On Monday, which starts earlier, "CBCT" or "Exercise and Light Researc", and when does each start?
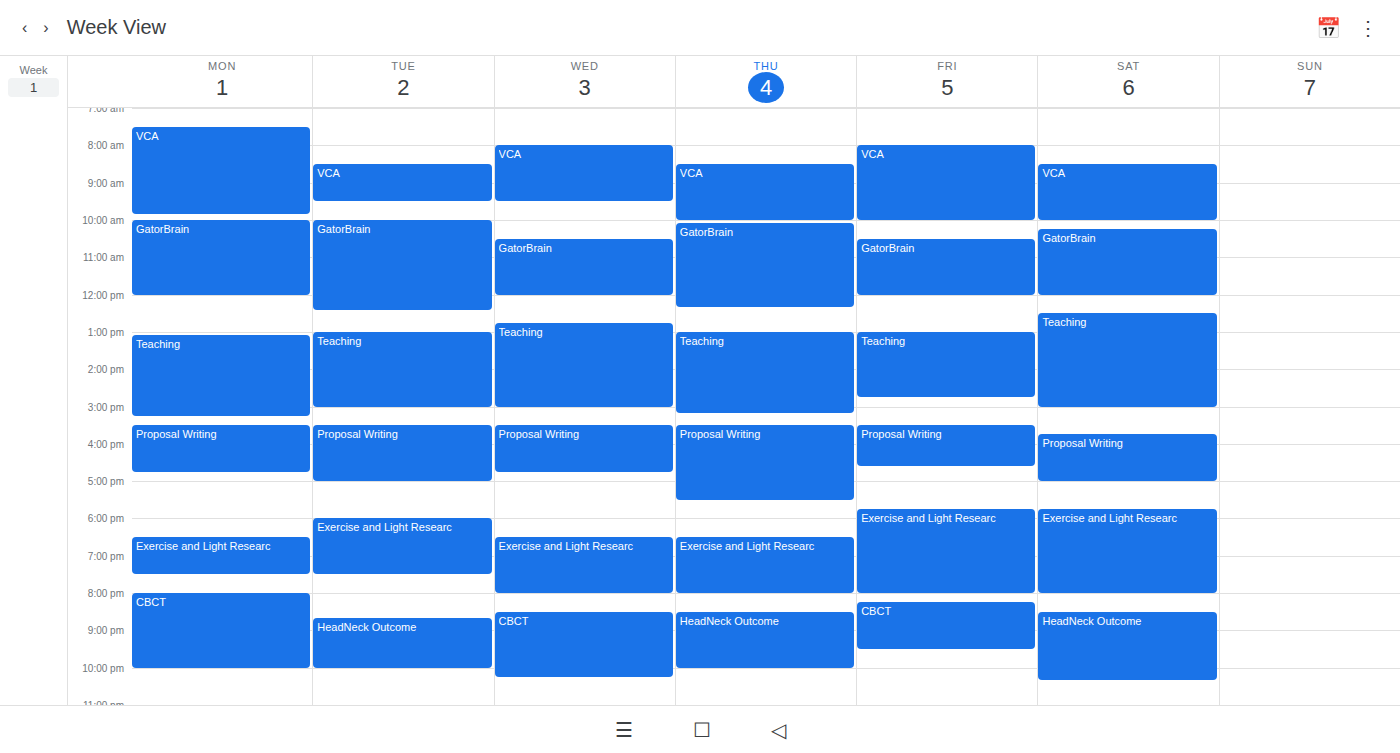
"Exercise and Light Researc" 6:30 PM; "CBCT" 8:00 PM.